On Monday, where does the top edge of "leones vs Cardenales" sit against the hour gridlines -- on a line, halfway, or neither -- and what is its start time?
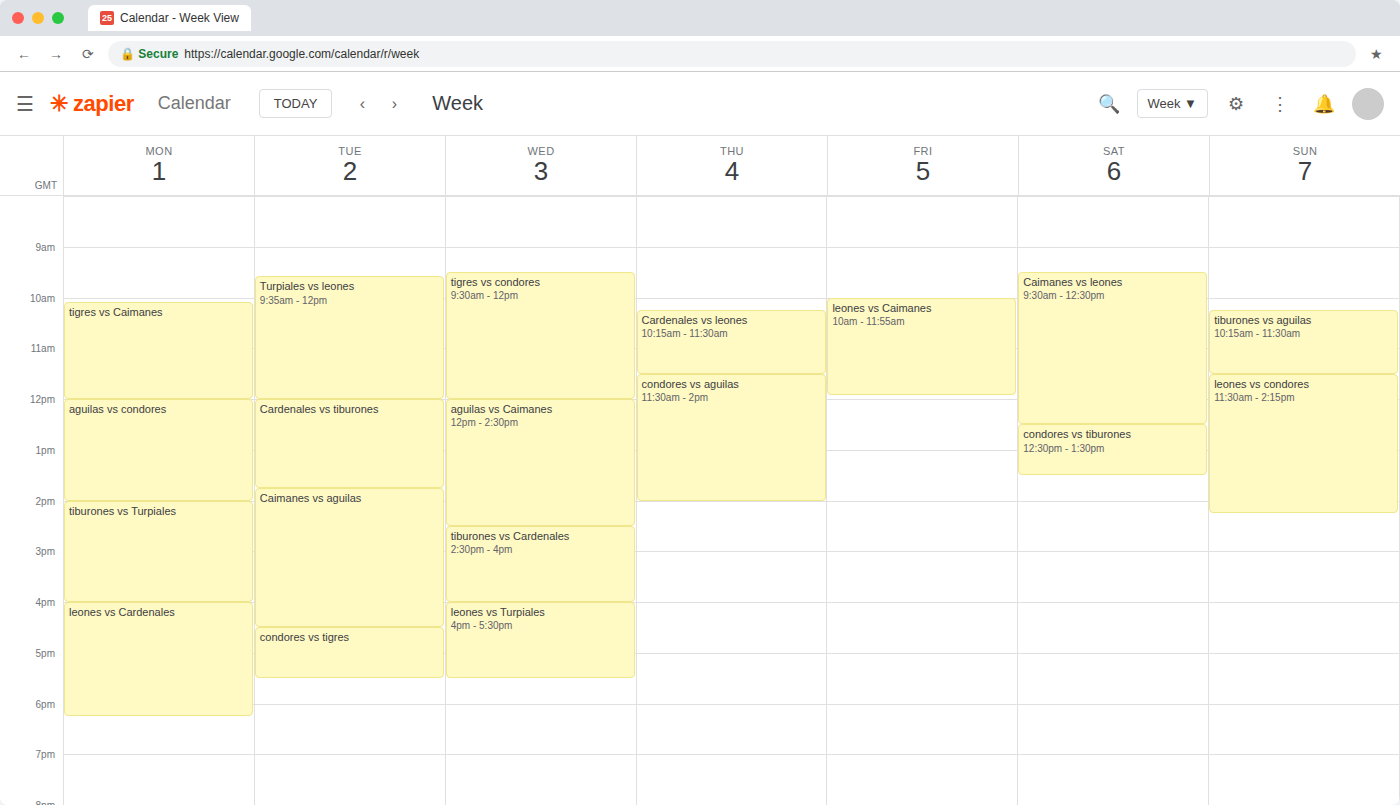
4:00 PM -- exactly on the 4 PM line.